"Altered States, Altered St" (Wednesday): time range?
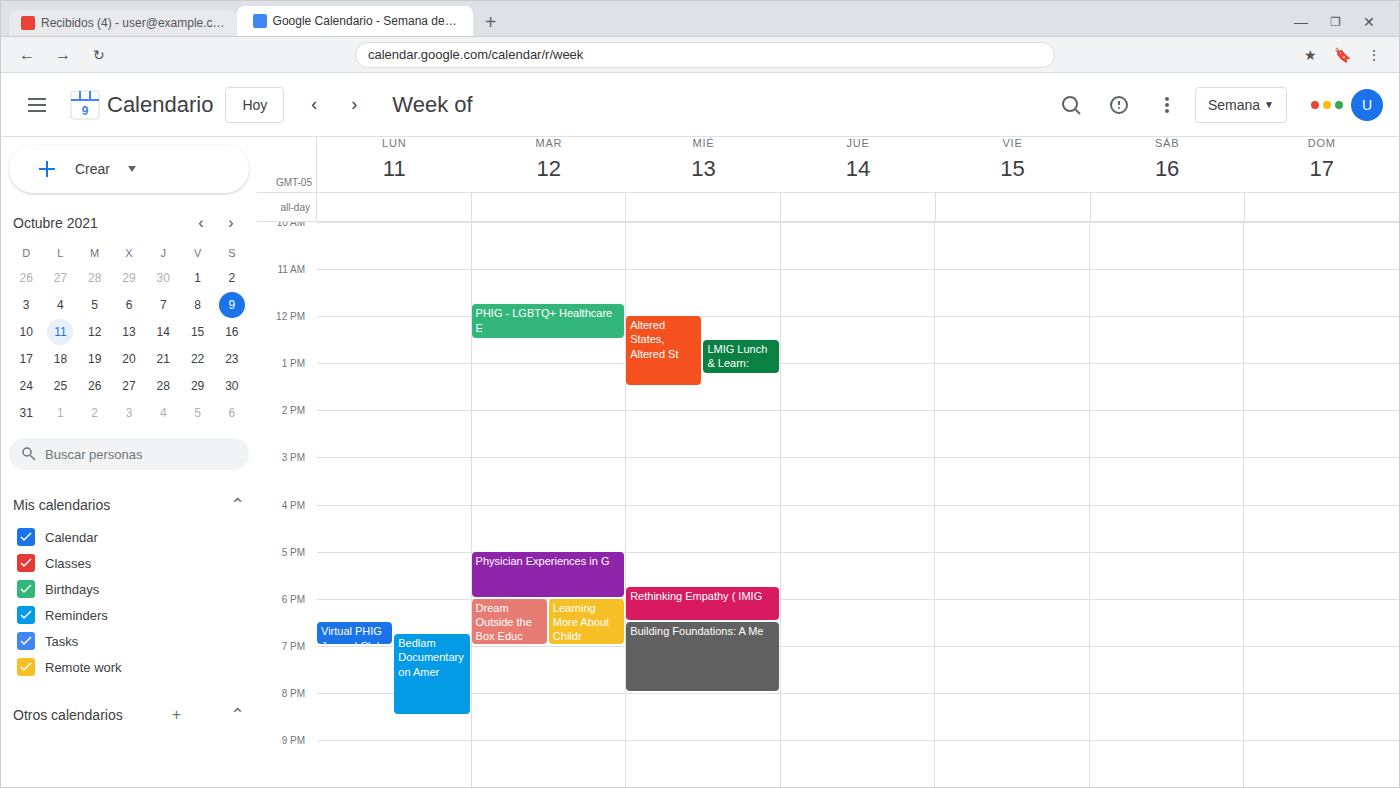
12:00 PM to 1:30 PM